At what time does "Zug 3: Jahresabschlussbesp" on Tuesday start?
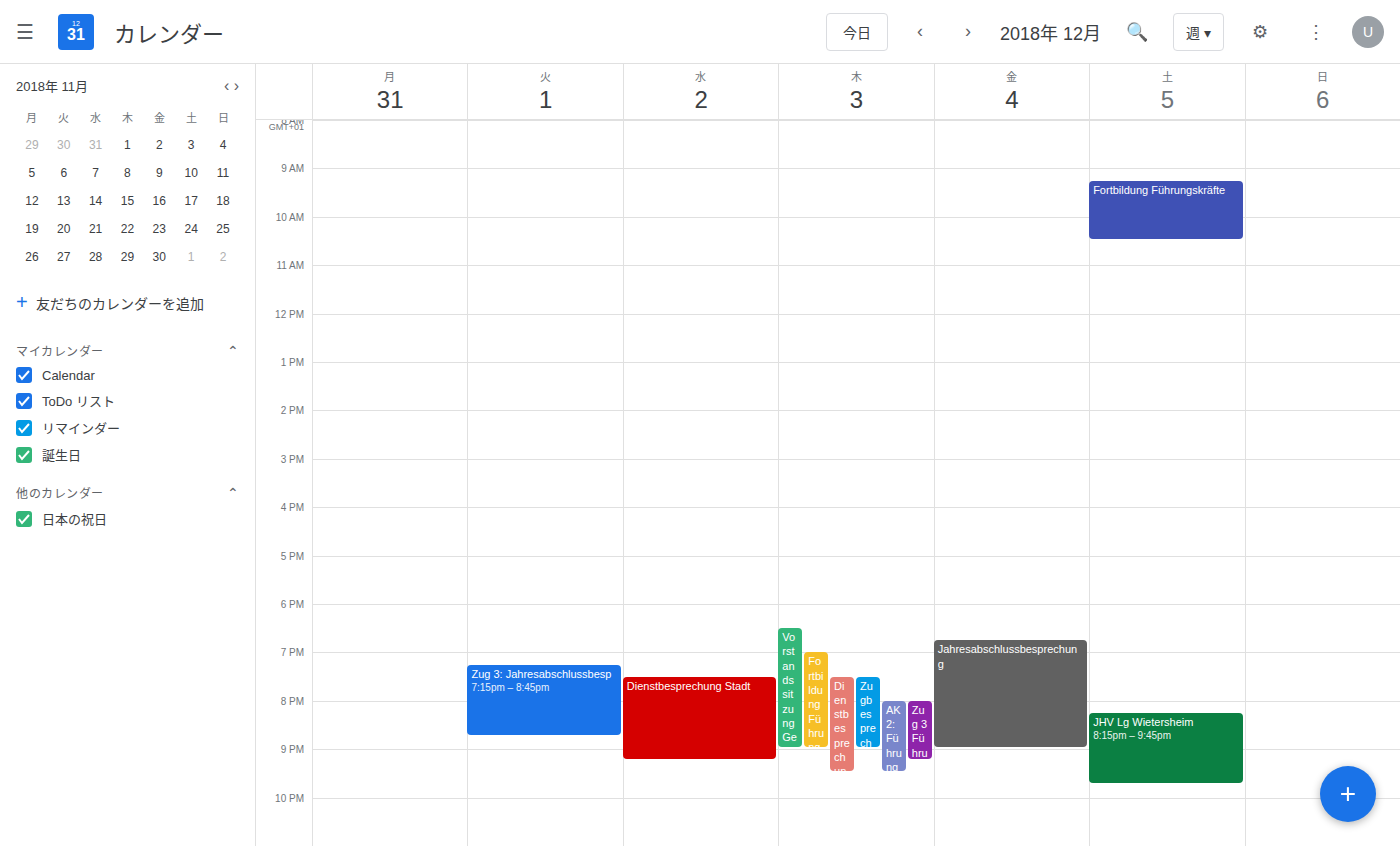
7:15 PM